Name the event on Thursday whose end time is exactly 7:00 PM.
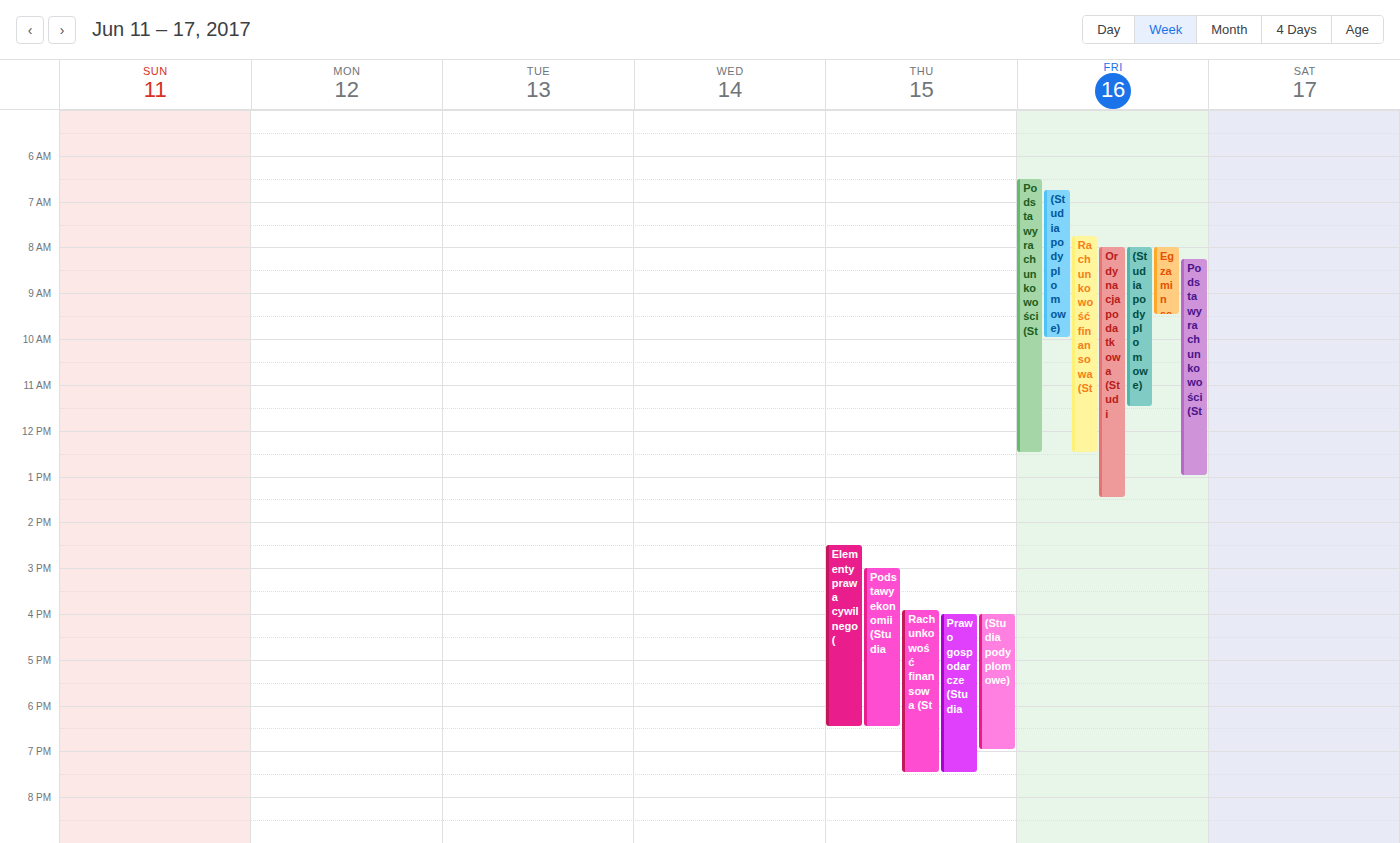
"(Studia podyplomowe)"